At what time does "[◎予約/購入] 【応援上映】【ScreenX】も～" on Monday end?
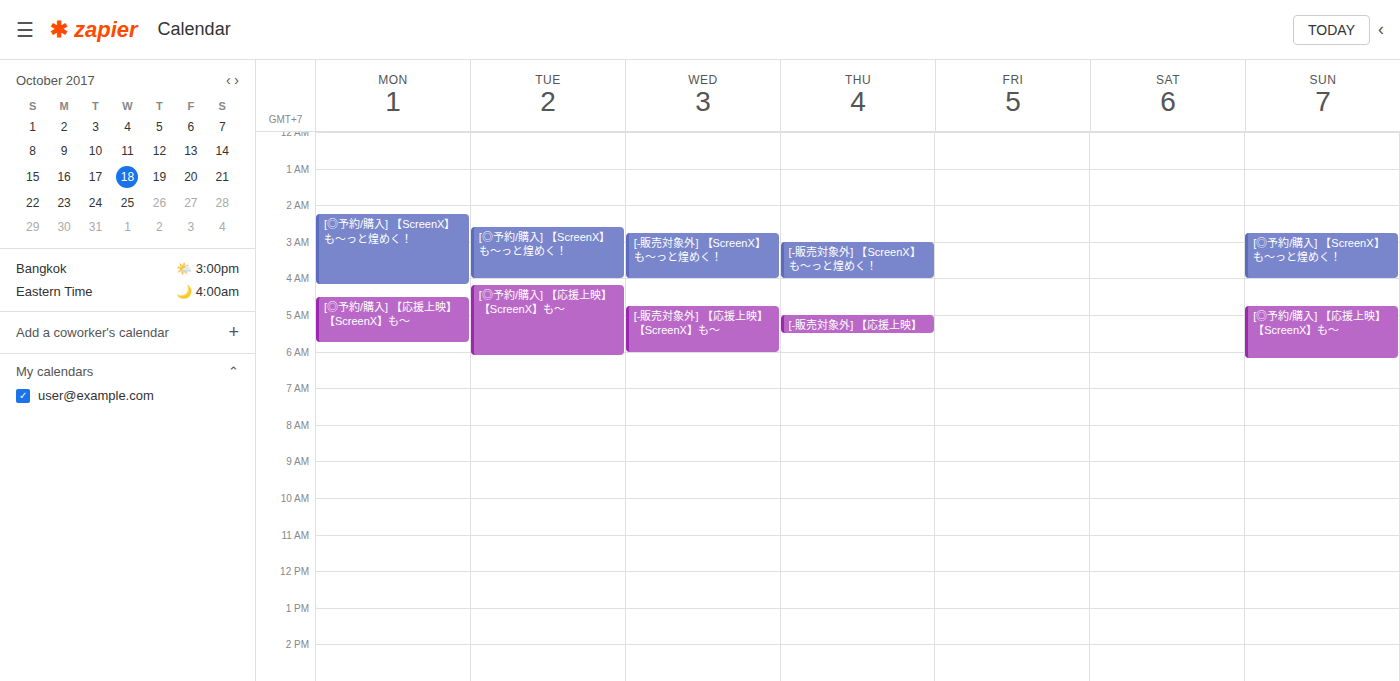
5:45 AM